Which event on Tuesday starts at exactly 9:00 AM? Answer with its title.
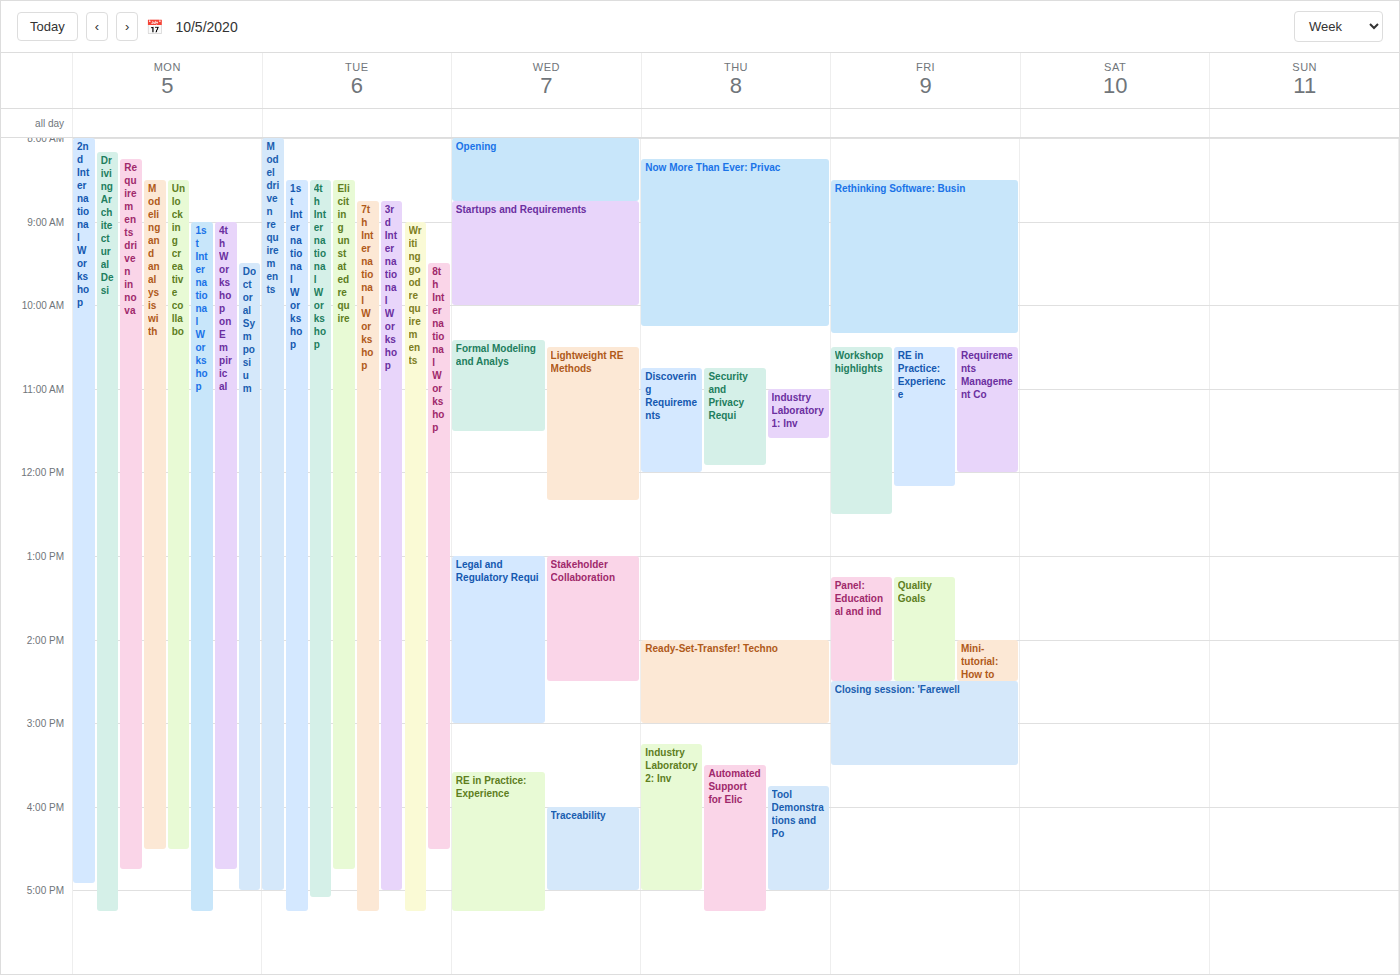
"Writing good requirements"